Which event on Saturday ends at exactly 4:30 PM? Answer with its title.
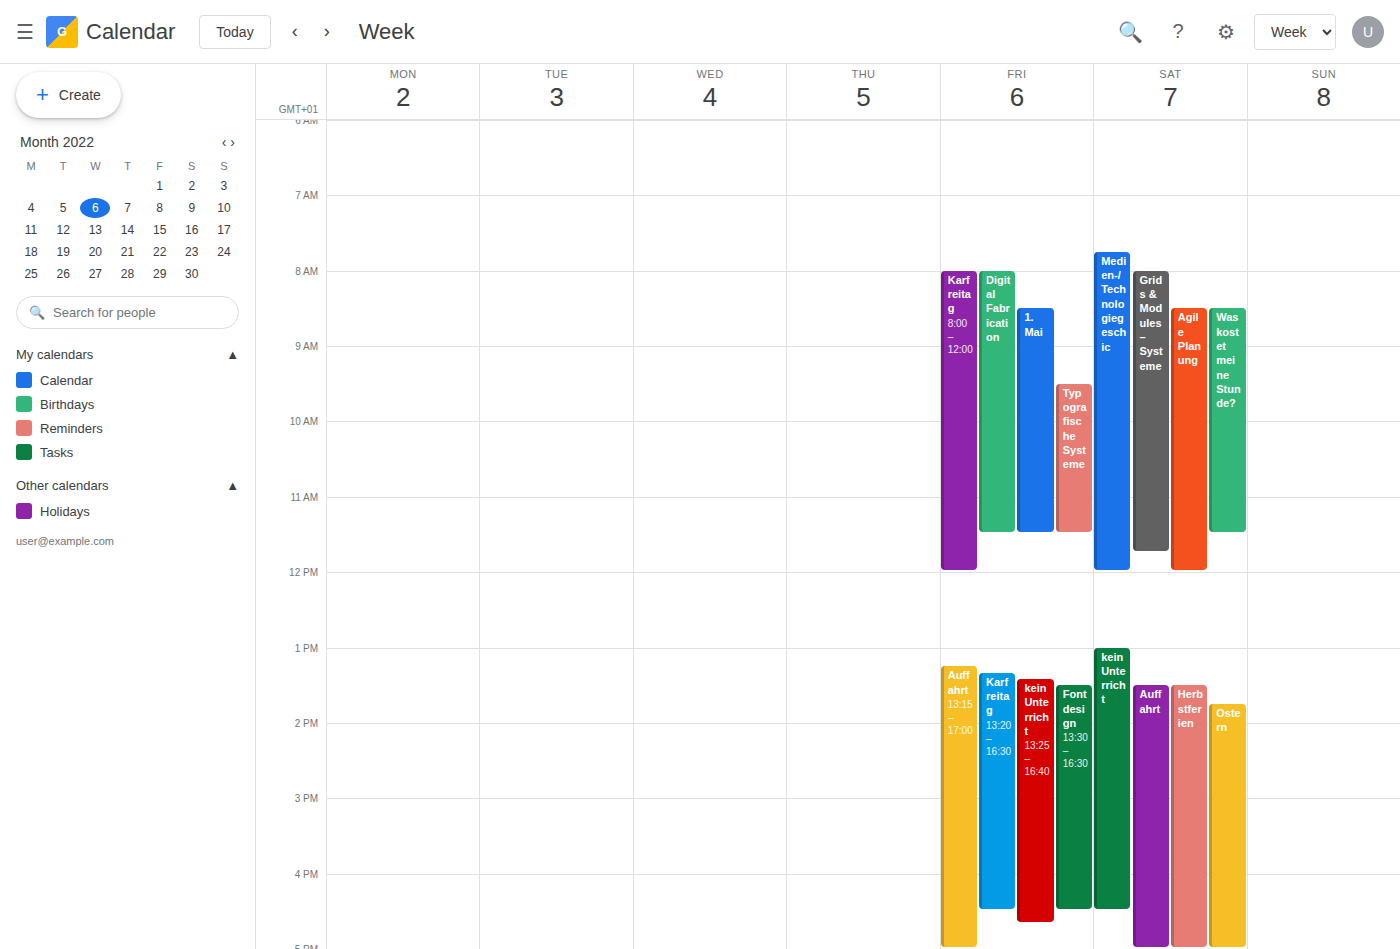
"kein Unterricht"